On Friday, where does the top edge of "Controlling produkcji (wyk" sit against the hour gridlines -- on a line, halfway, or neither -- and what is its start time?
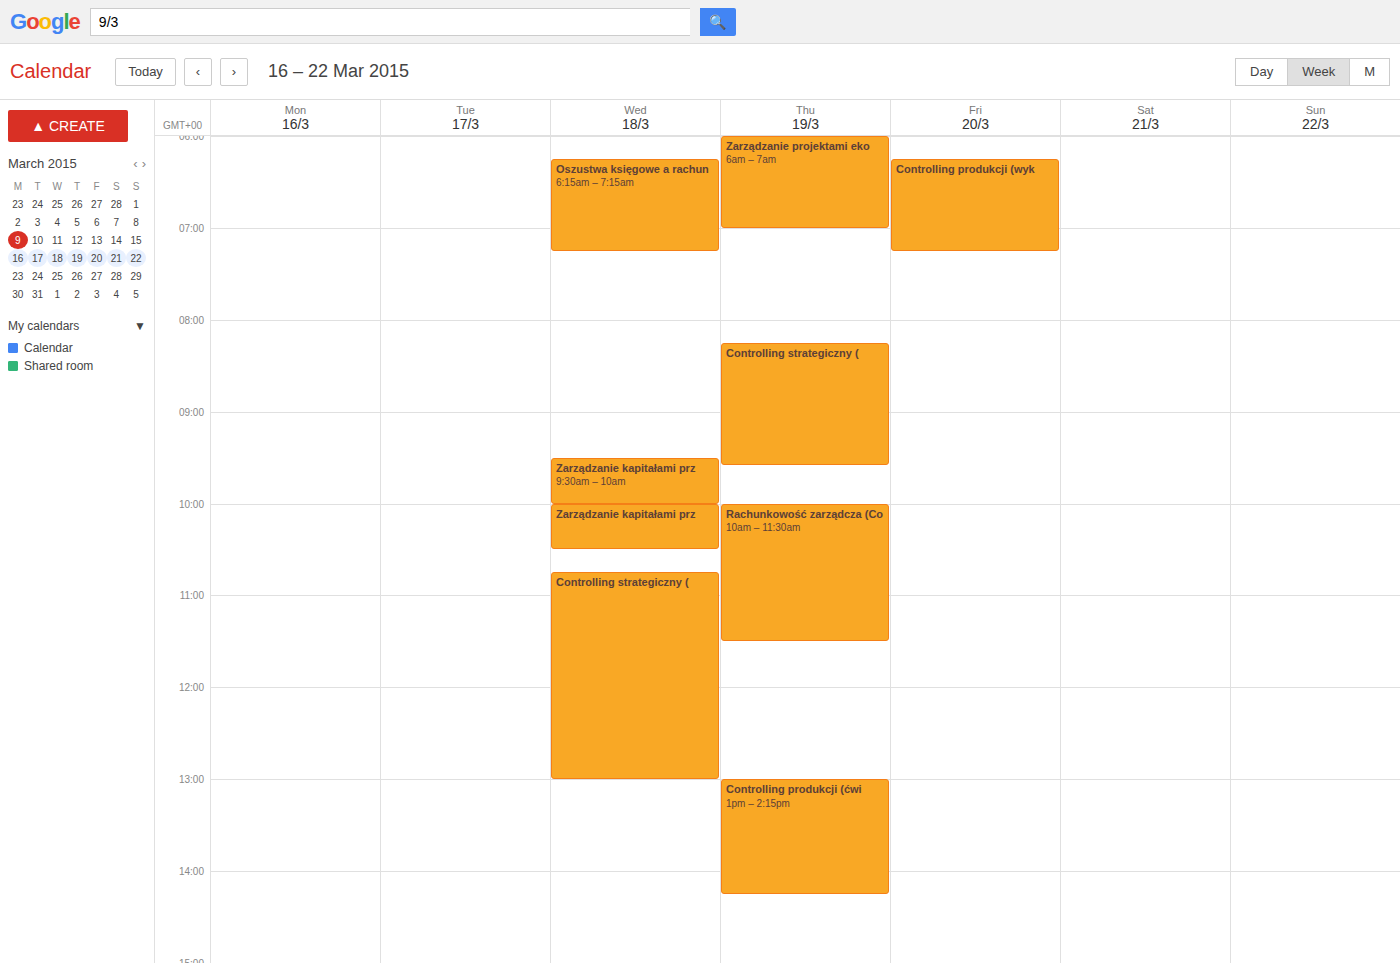
6:15 AM -- neither: a quarter of the way from the 6 AM line to the 7 AM line.